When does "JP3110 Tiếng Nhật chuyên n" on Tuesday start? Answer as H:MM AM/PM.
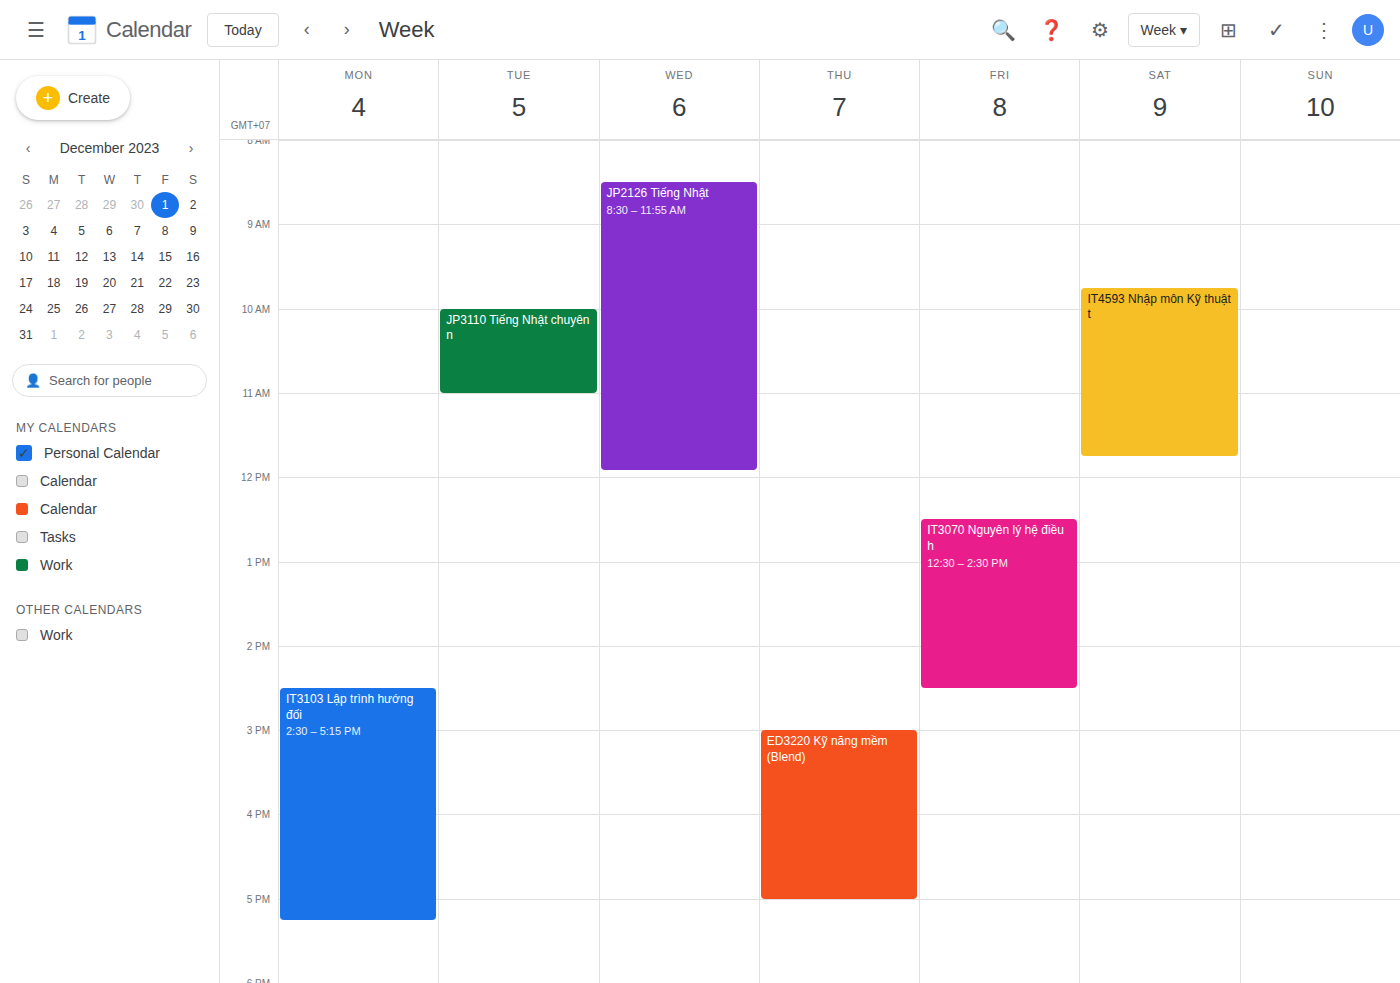
10:00 AM